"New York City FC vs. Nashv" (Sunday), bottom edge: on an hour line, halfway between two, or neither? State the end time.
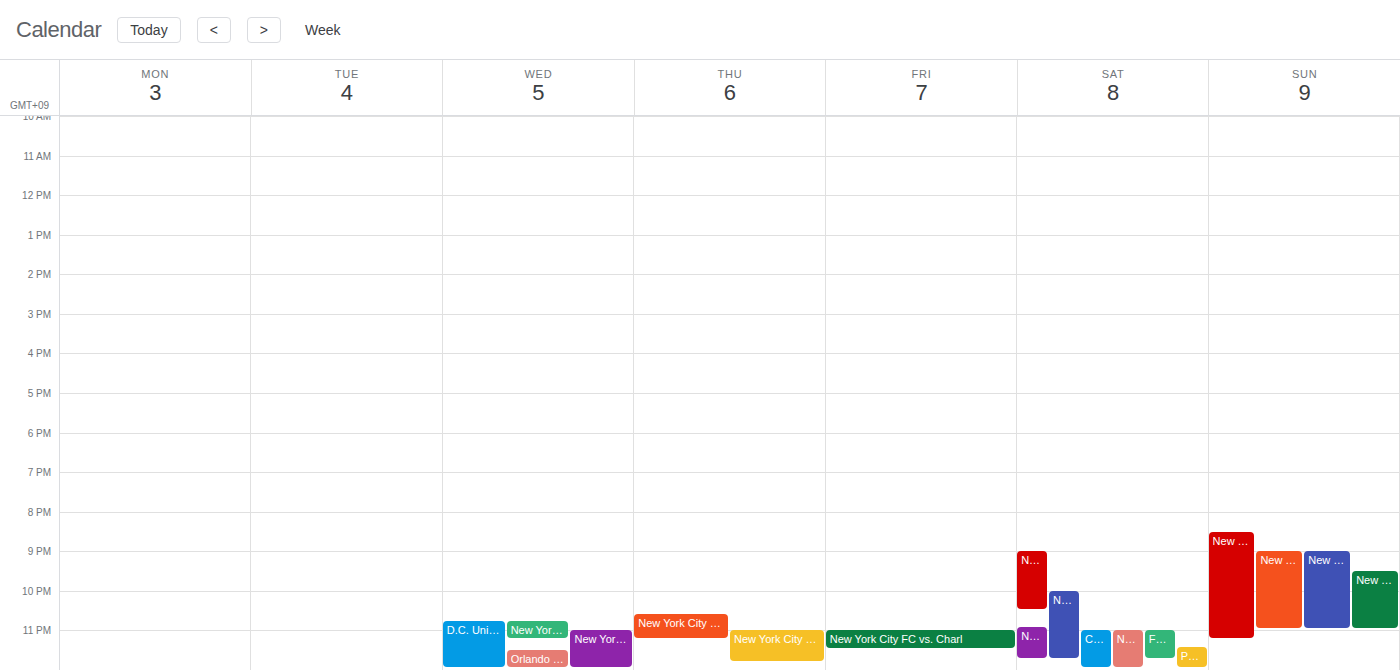
11:00 PM -- exactly on the 11 PM line.